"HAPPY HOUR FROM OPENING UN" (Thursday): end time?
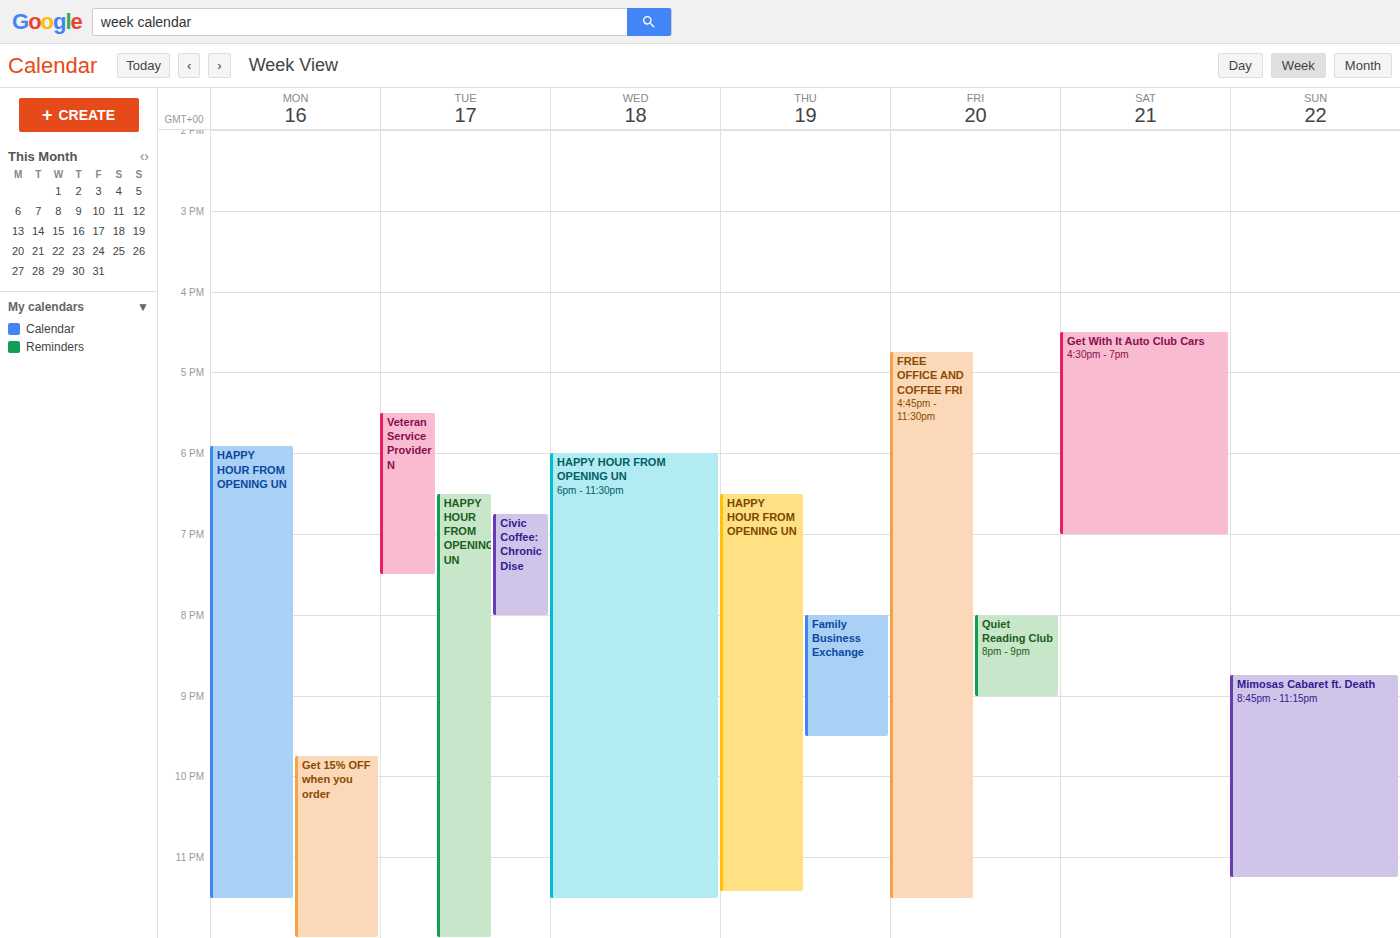
11:25 PM